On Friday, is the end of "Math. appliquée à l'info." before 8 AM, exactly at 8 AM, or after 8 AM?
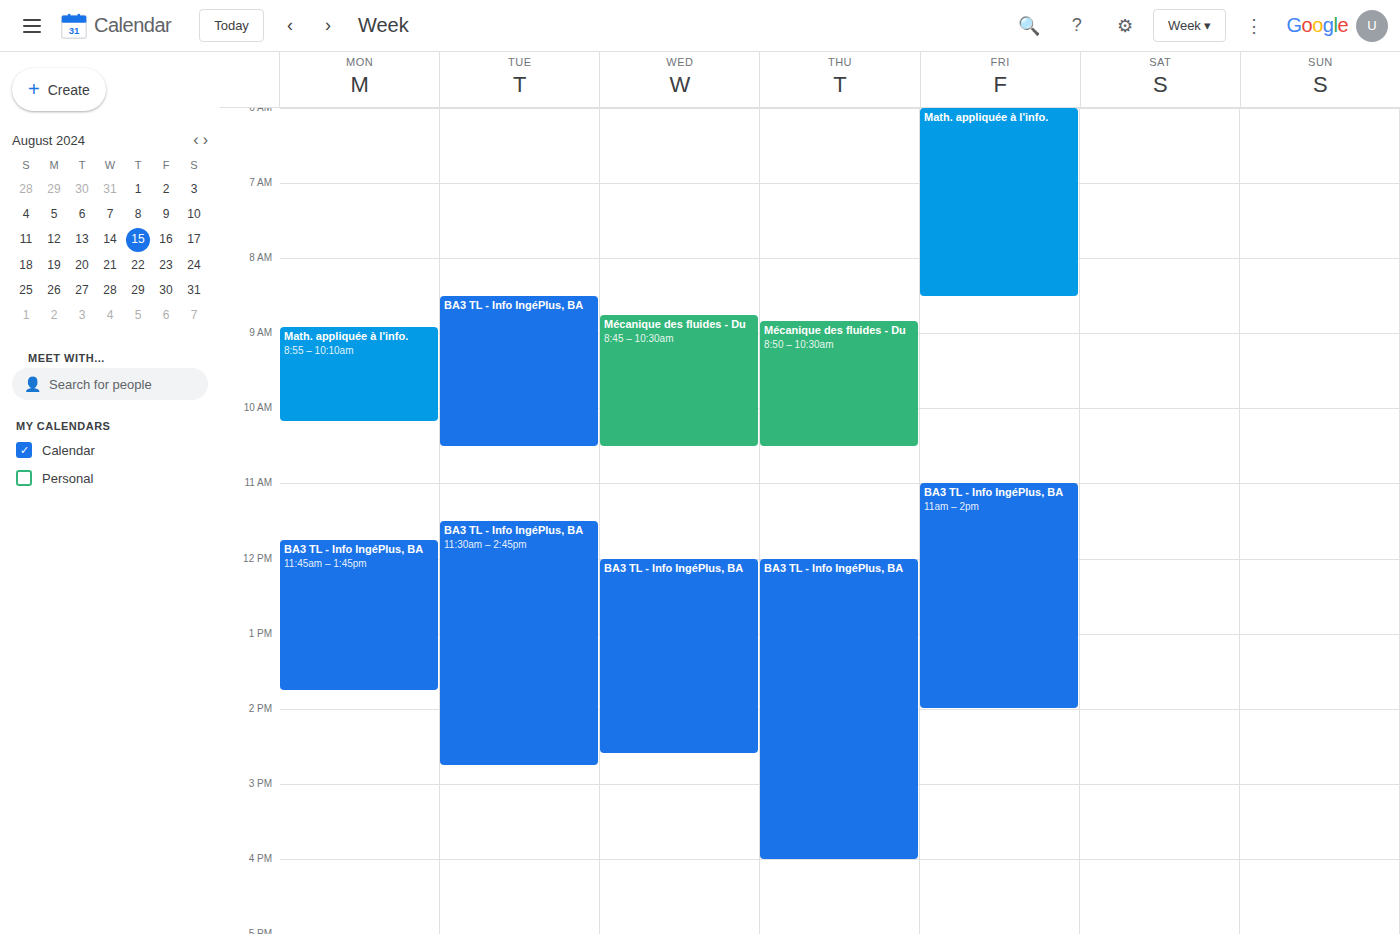
8:30 AM -- after 8 AM, 30 minutes below the 8 AM line.